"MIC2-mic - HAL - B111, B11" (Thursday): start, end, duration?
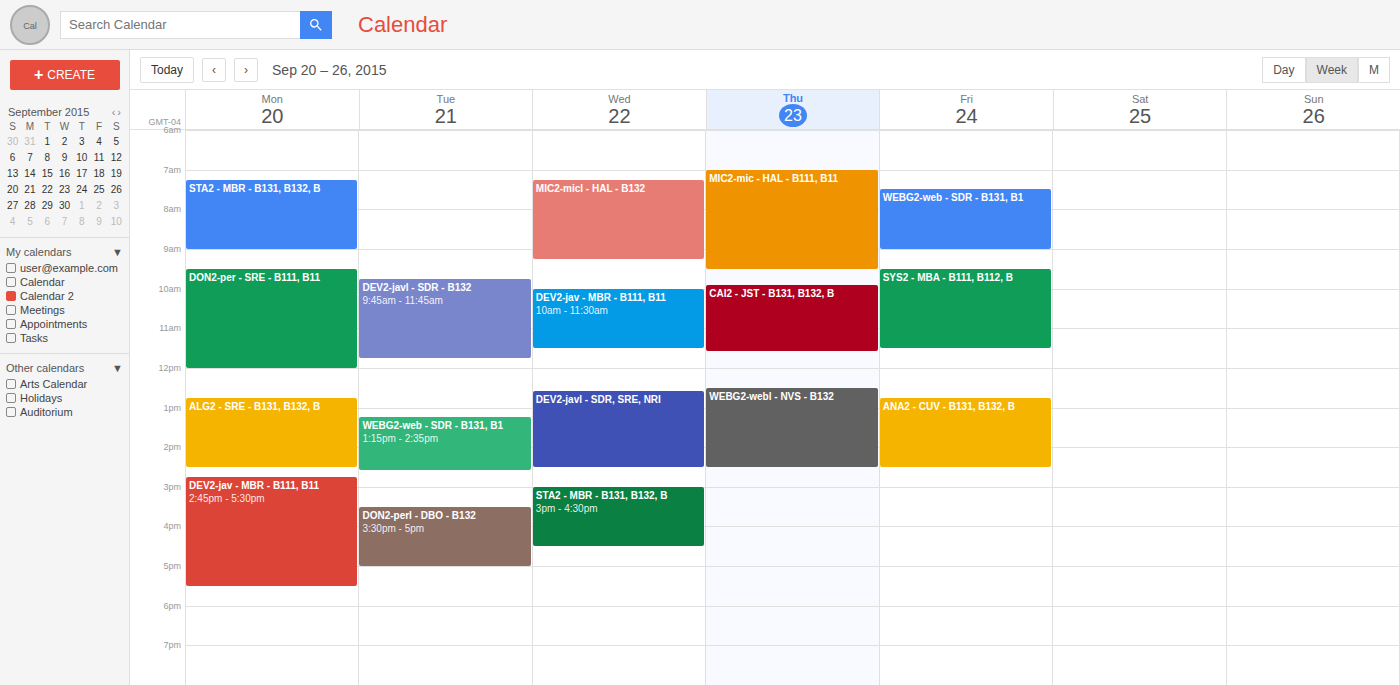
7:00 AM to 9:30 AM, 2 hours 30 minutes